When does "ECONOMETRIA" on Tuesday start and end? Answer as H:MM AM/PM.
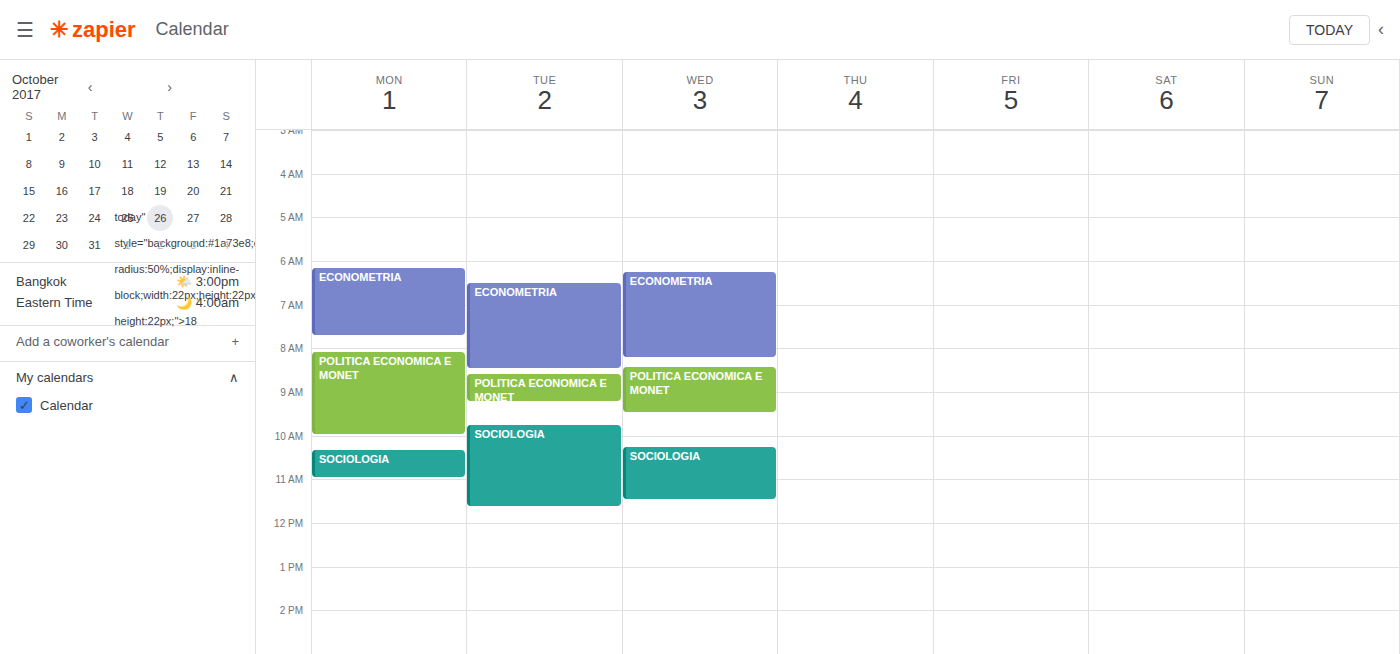
6:30 AM to 8:30 AM